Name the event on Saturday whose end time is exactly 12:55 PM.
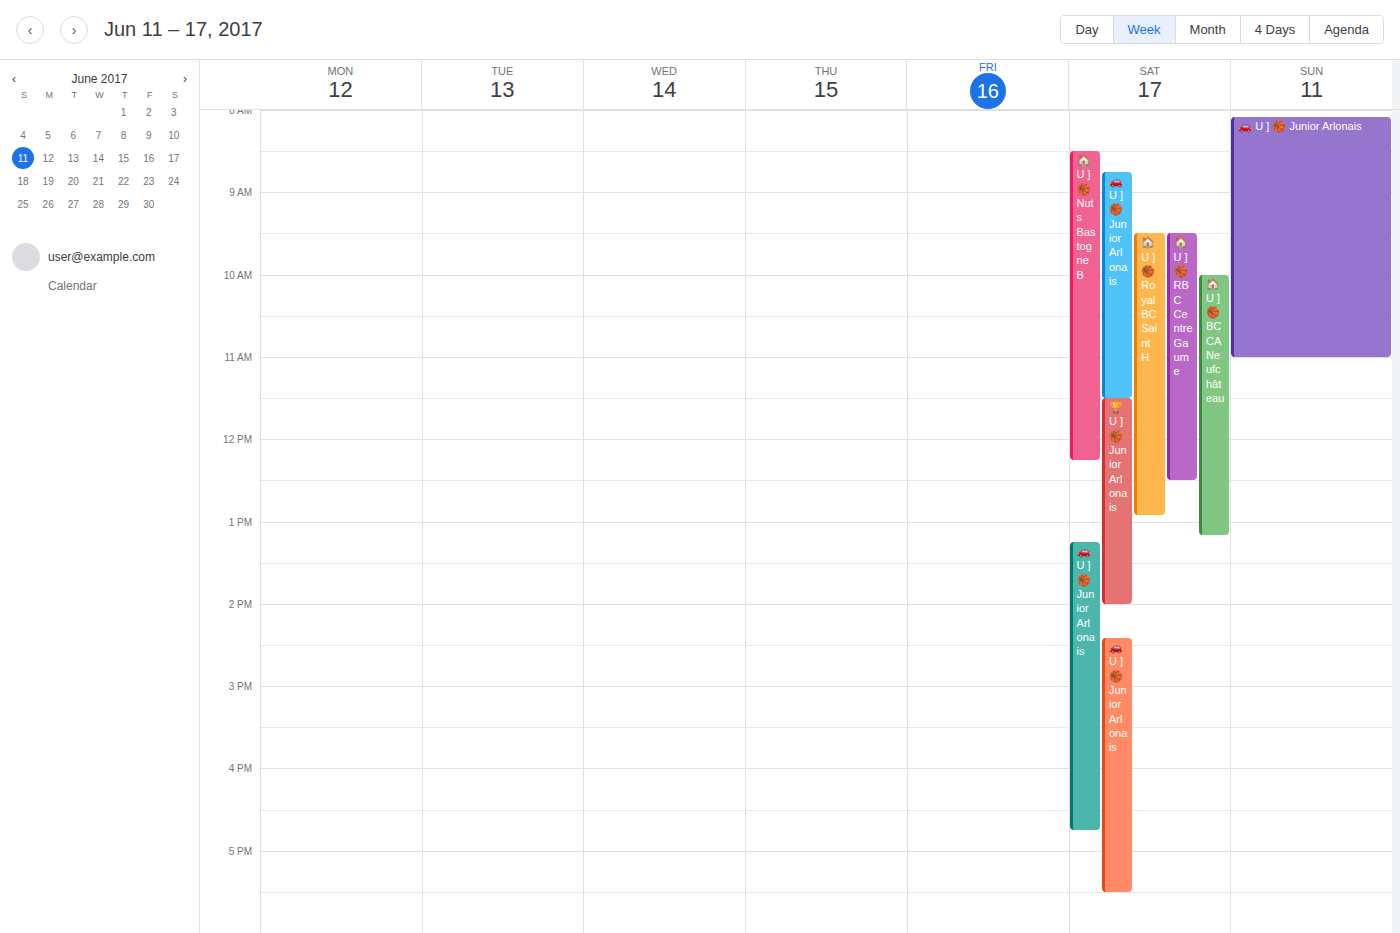
"🏠 U ] 🏀Royal BC Saint H"